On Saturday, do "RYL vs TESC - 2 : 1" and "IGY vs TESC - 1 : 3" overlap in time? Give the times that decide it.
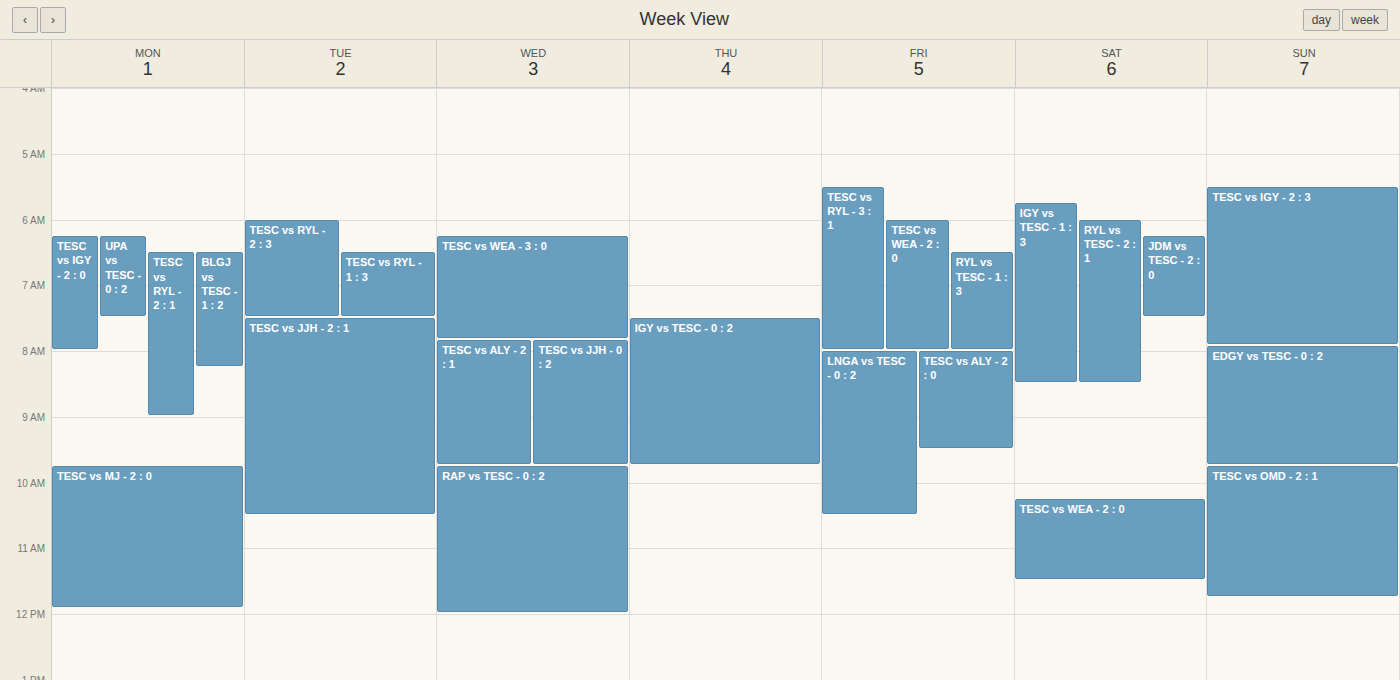
"RYL vs TESC - 2 : 1" starts at 6:00 AM, before "IGY vs TESC - 1 : 3" ends at 8:30 AM -- they overlap.